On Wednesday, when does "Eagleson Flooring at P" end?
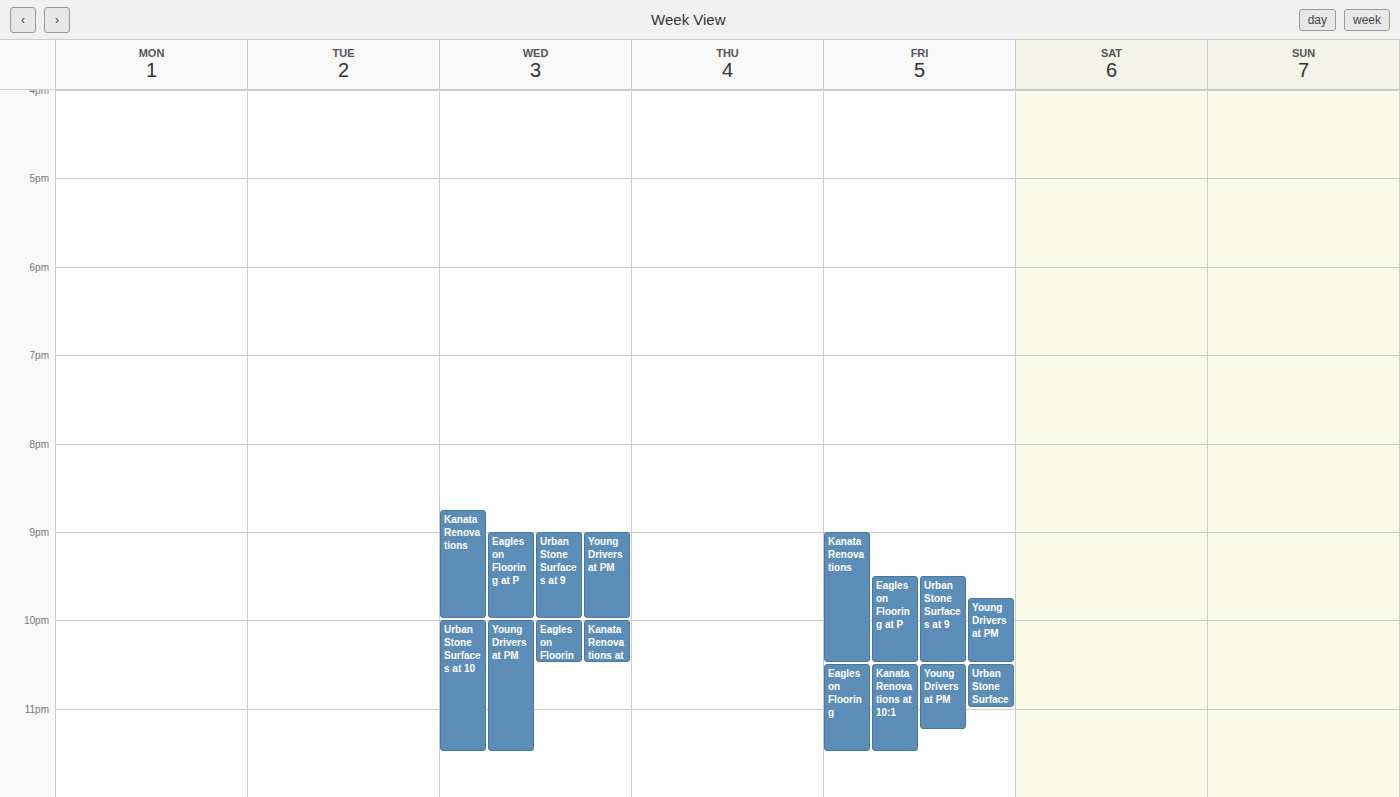
22:00